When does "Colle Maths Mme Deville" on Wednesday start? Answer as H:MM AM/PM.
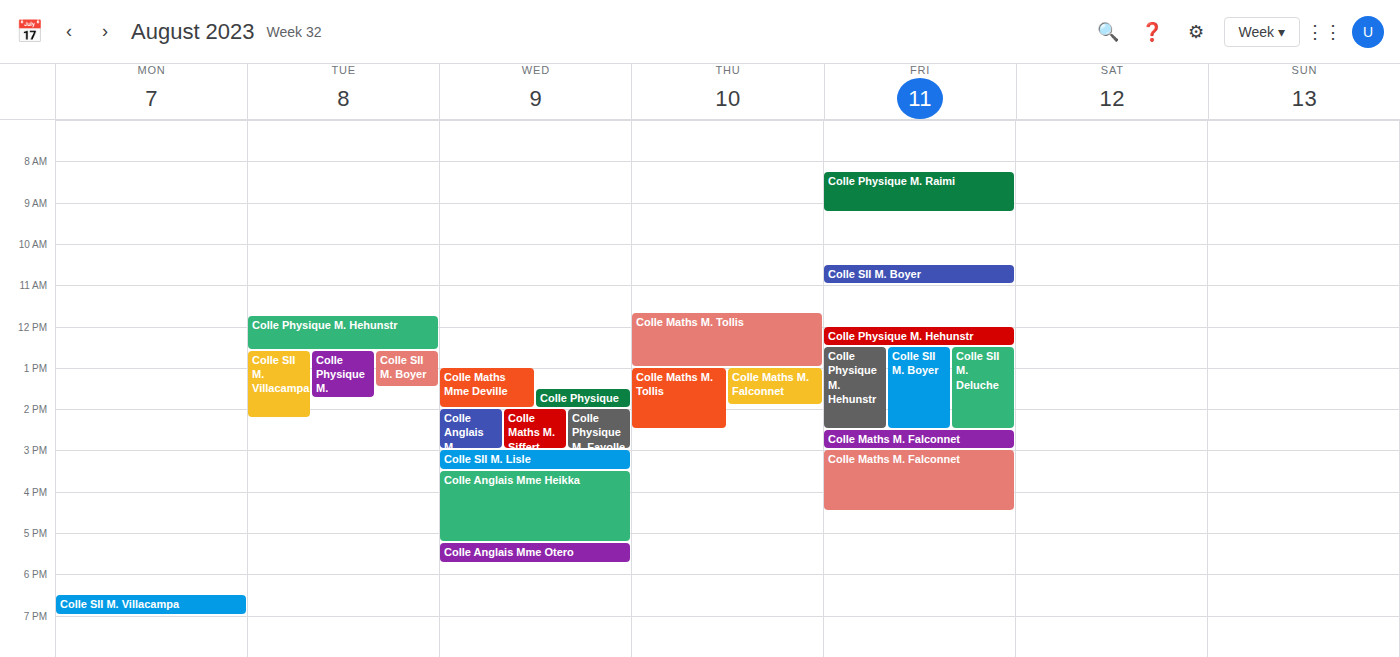
1:00 PM